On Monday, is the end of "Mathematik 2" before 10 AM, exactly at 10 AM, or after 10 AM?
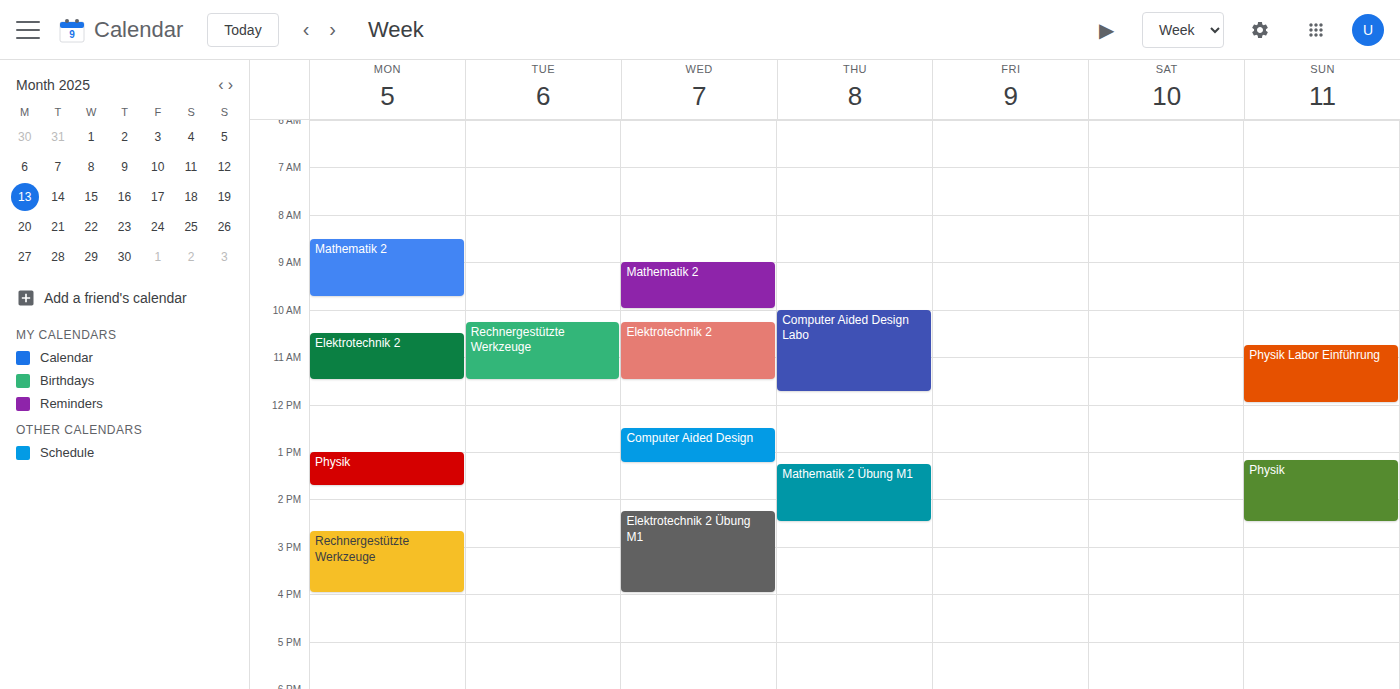
9:45 AM -- before 10 AM, 15 minutes above the 10 AM line.